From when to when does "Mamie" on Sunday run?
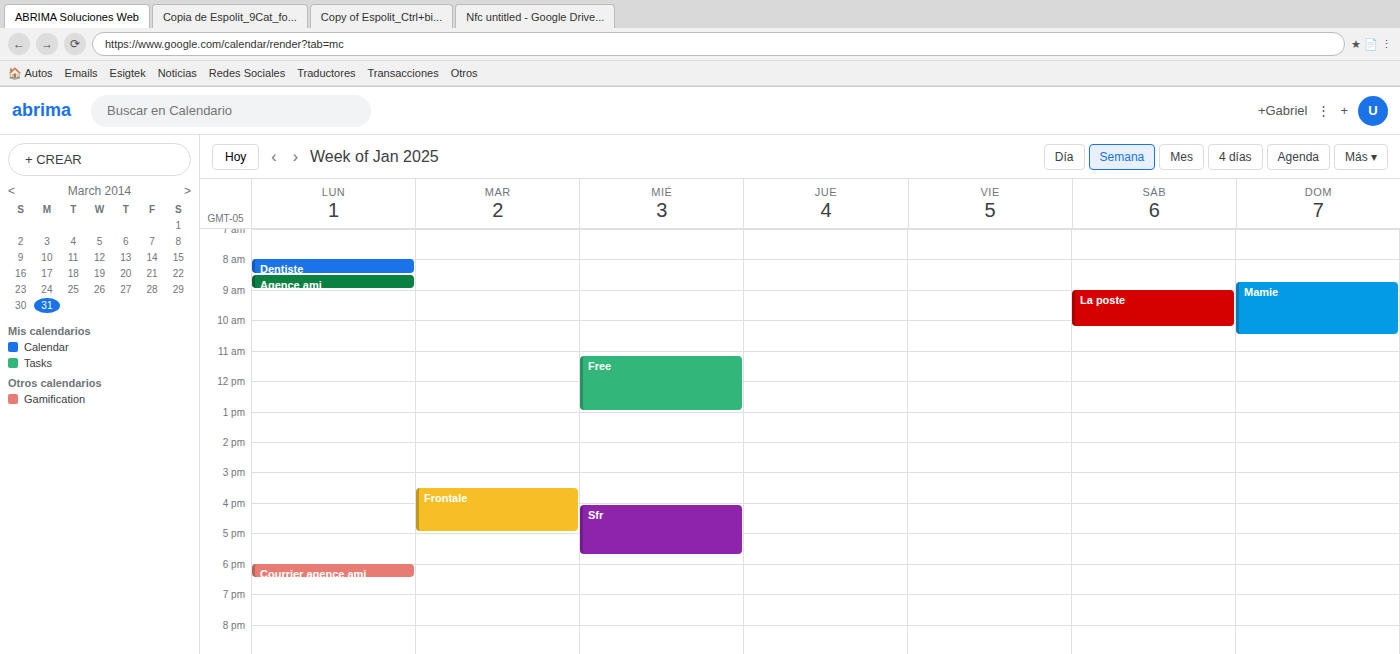
8:45 AM to 10:30 AM